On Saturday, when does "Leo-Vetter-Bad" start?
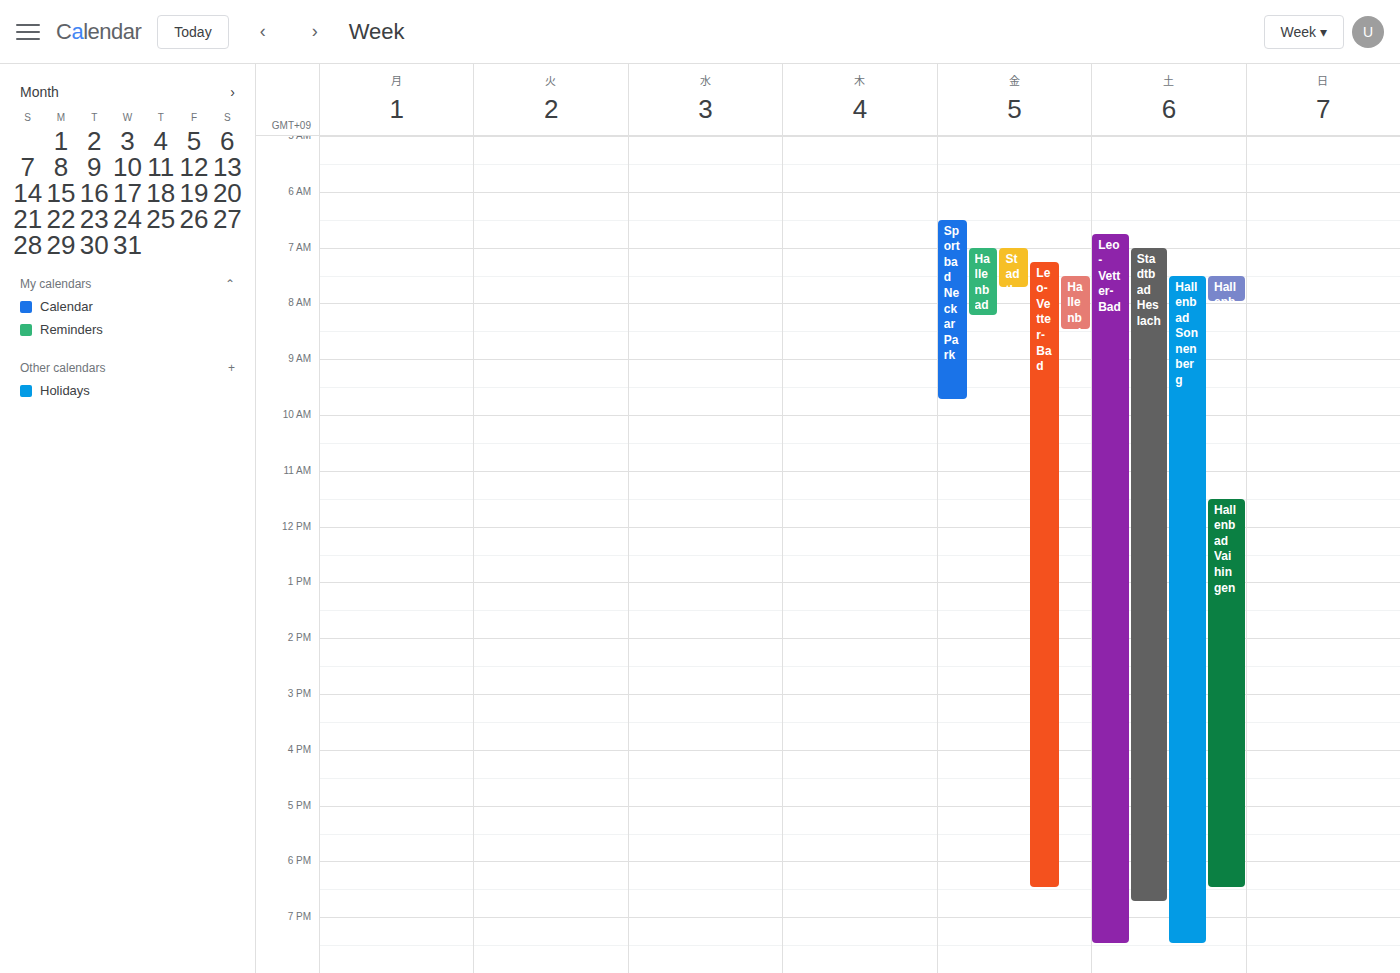
6:45 AM